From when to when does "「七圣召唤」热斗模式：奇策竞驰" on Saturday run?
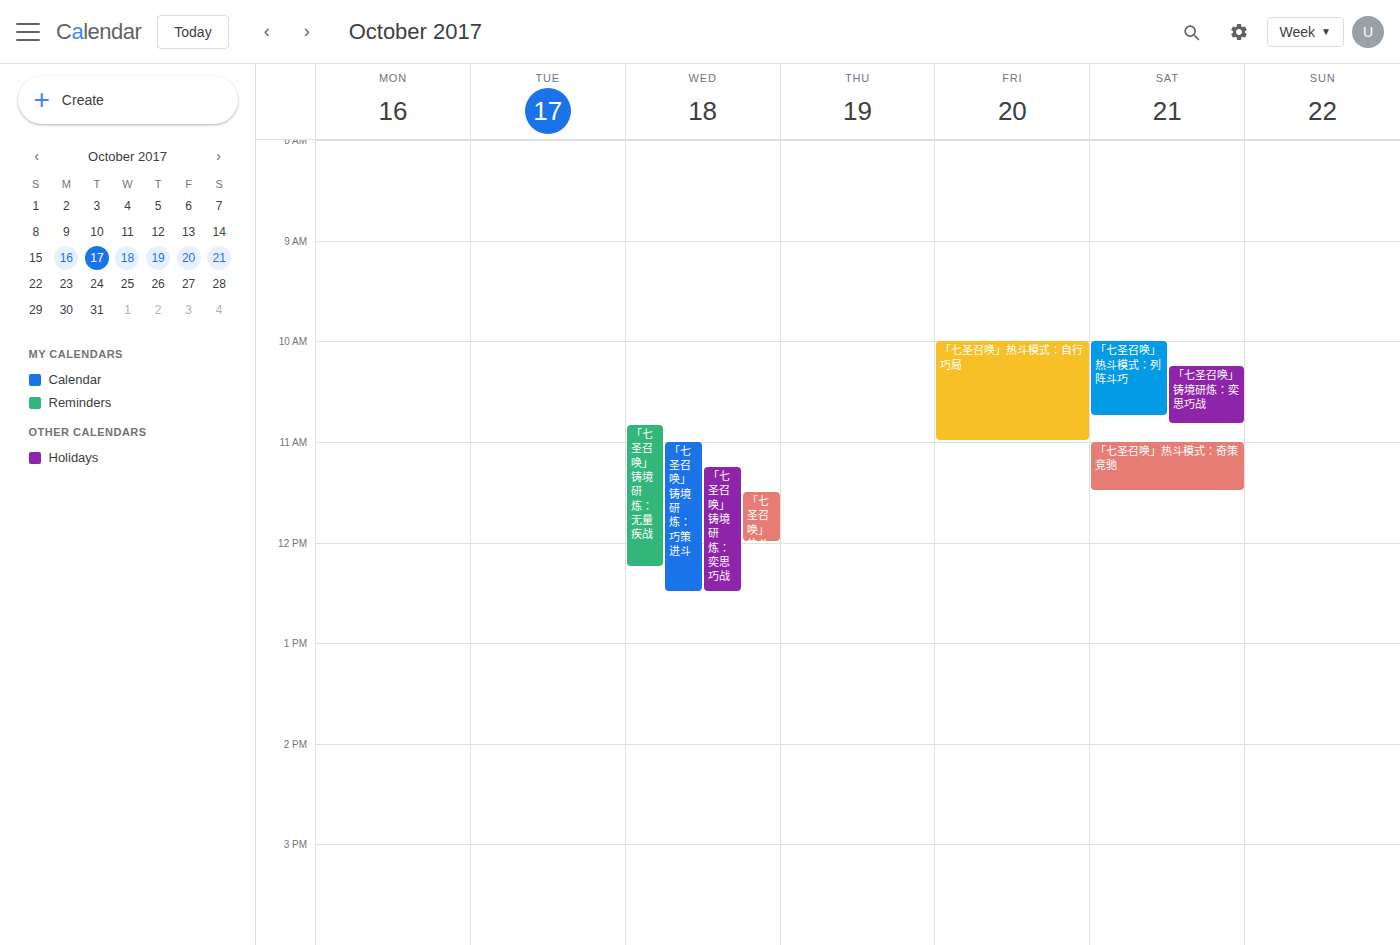
11:00 AM to 11:30 AM